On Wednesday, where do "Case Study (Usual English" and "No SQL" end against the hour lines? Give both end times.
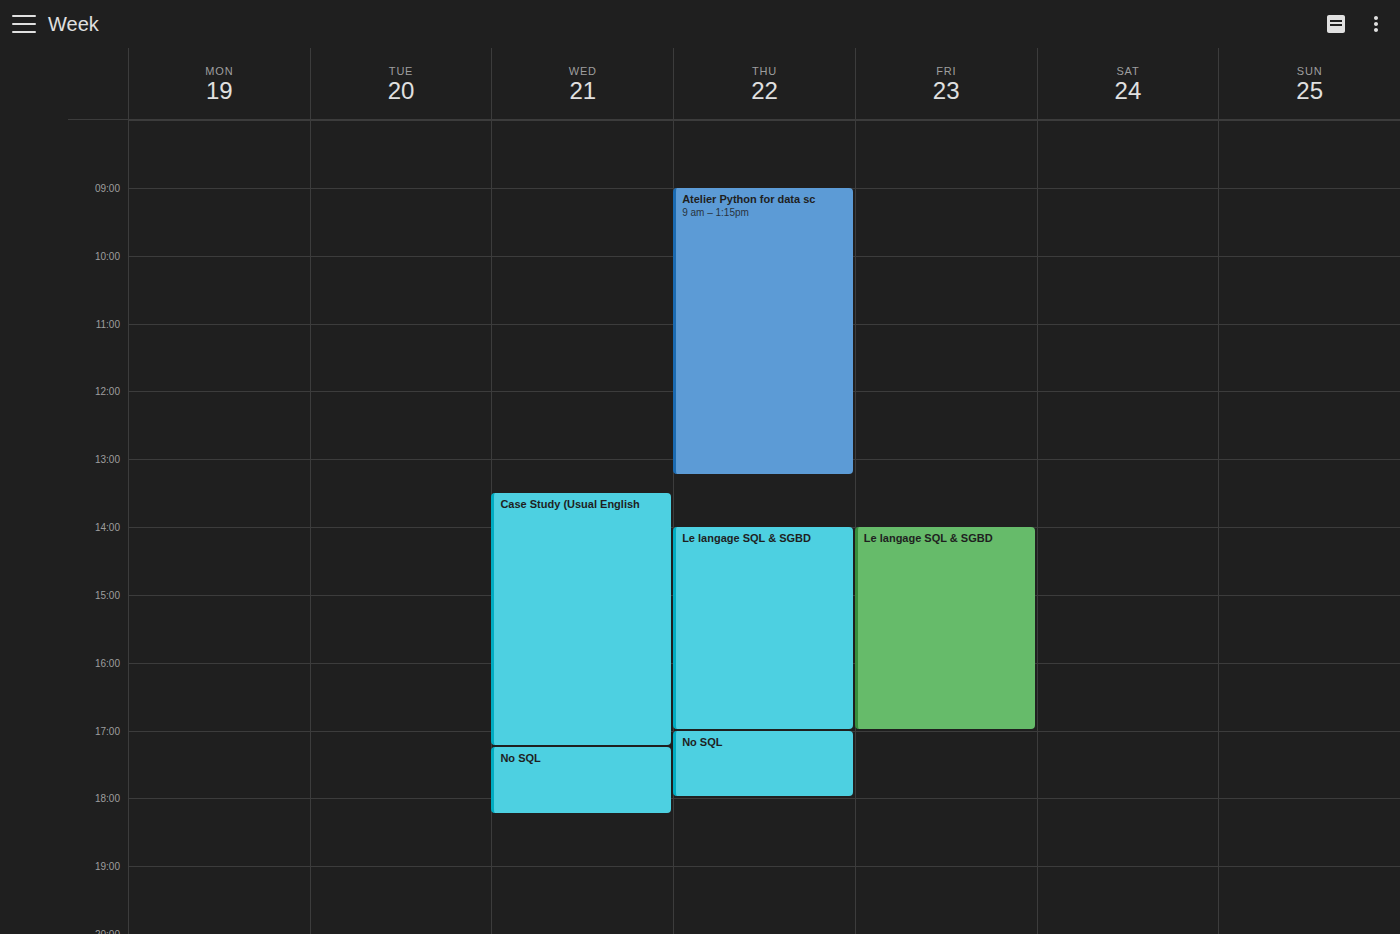
"Case Study (Usual English": 5:15 PM, neither: a quarter of the way from the 5 PM line to the 6 PM line. "No SQL": 6:15 PM, neither: a quarter of the way from the 6 PM line to the 7 PM line.